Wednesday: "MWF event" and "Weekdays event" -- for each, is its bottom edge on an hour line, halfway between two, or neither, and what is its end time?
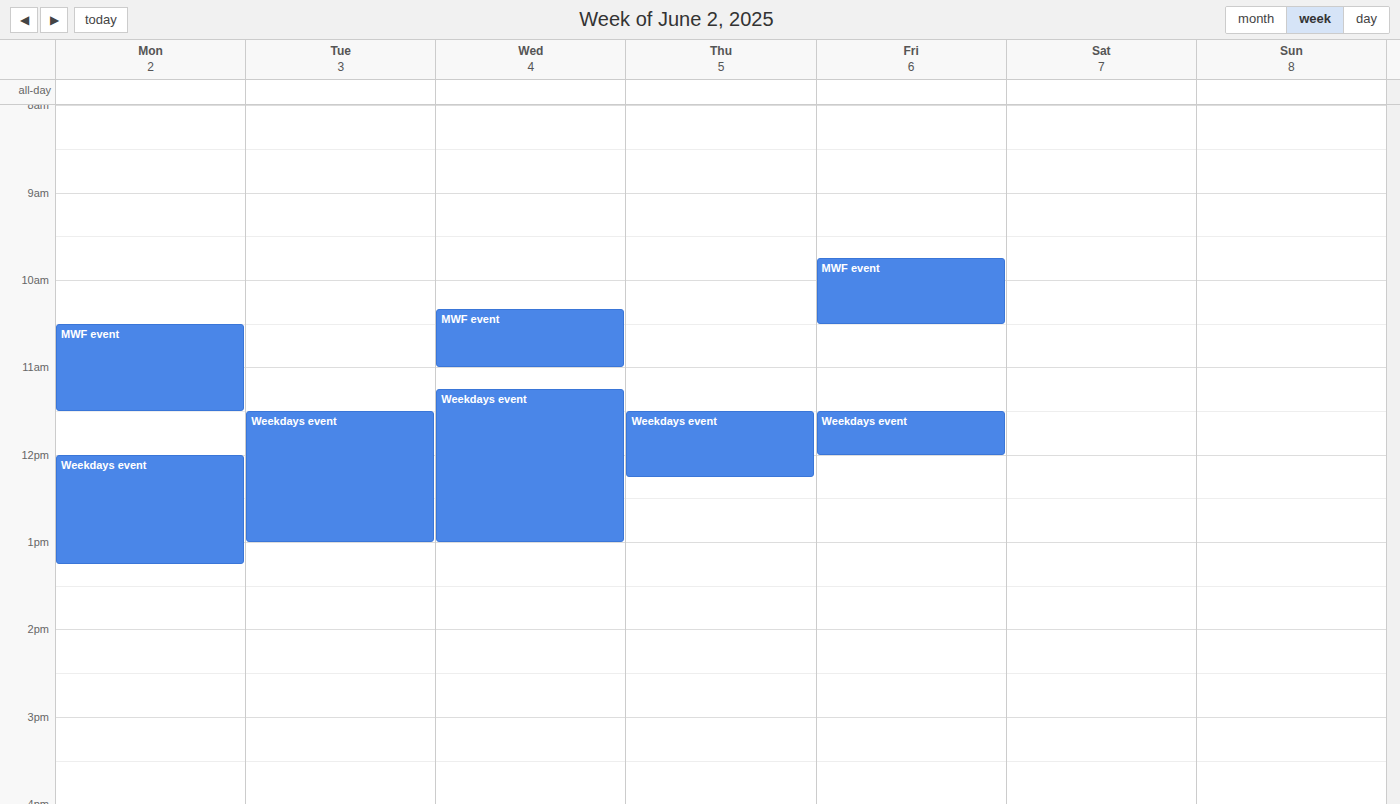
"MWF event": 11:00 AM, exactly on the 11 AM line. "Weekdays event": 1:00 PM, exactly on the 1 PM line.